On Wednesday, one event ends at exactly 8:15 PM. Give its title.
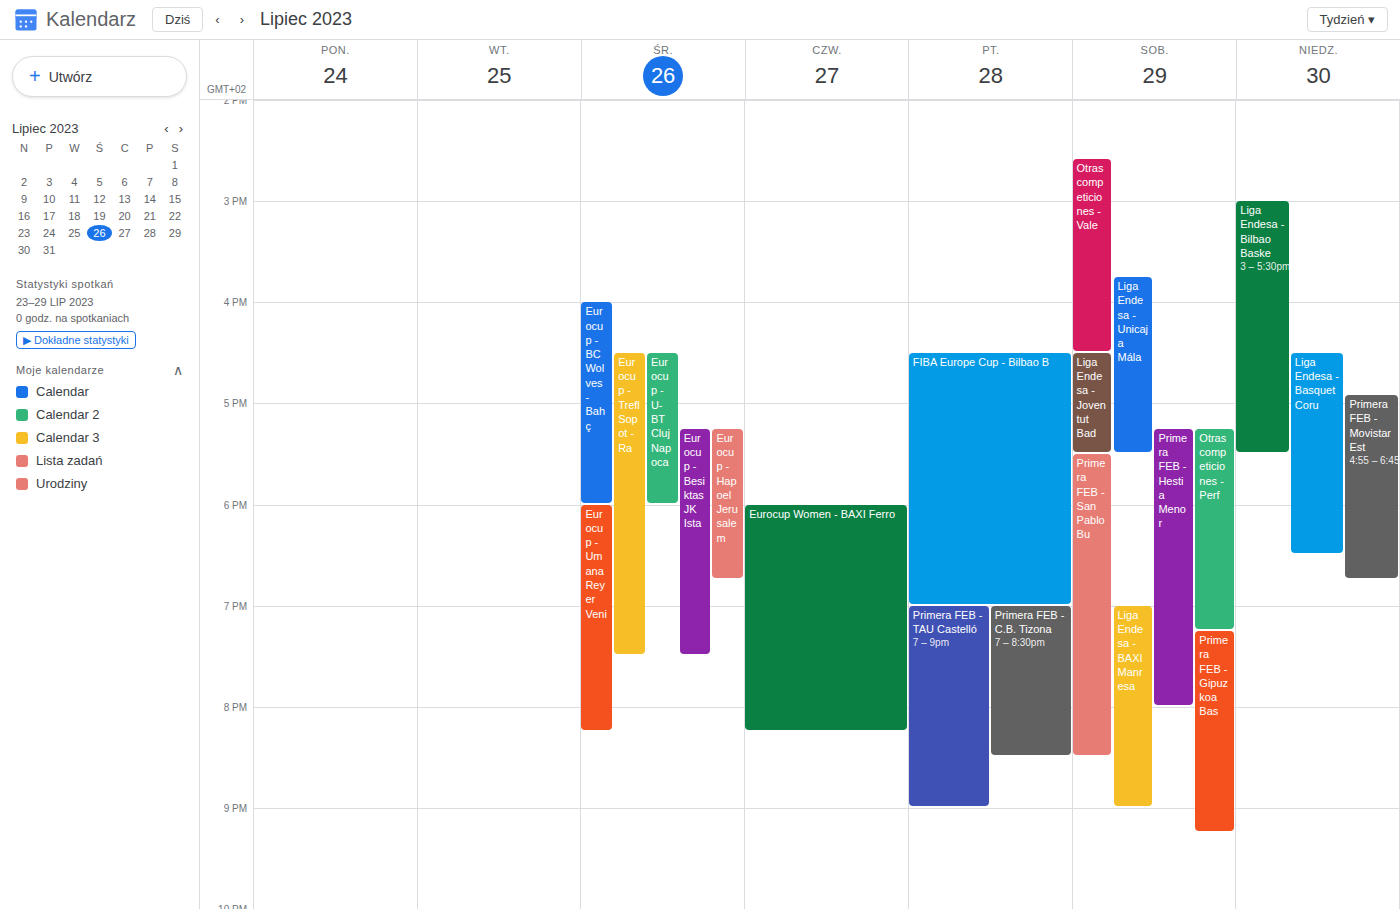
"Eurocup - Umana Reyer Veni"